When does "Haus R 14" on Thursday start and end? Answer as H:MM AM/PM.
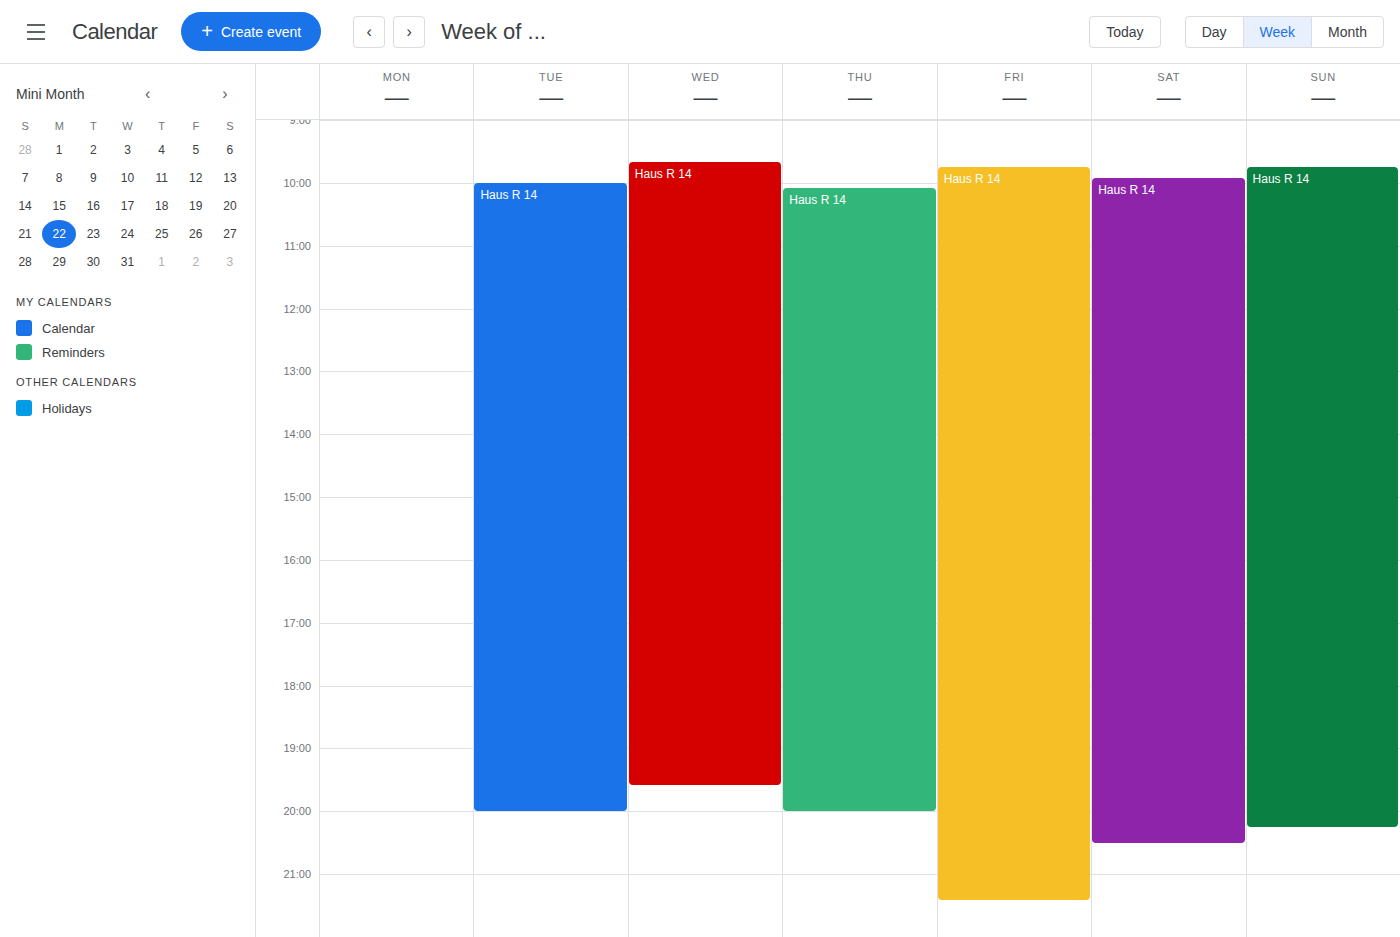
10:05 AM to 8:00 PM